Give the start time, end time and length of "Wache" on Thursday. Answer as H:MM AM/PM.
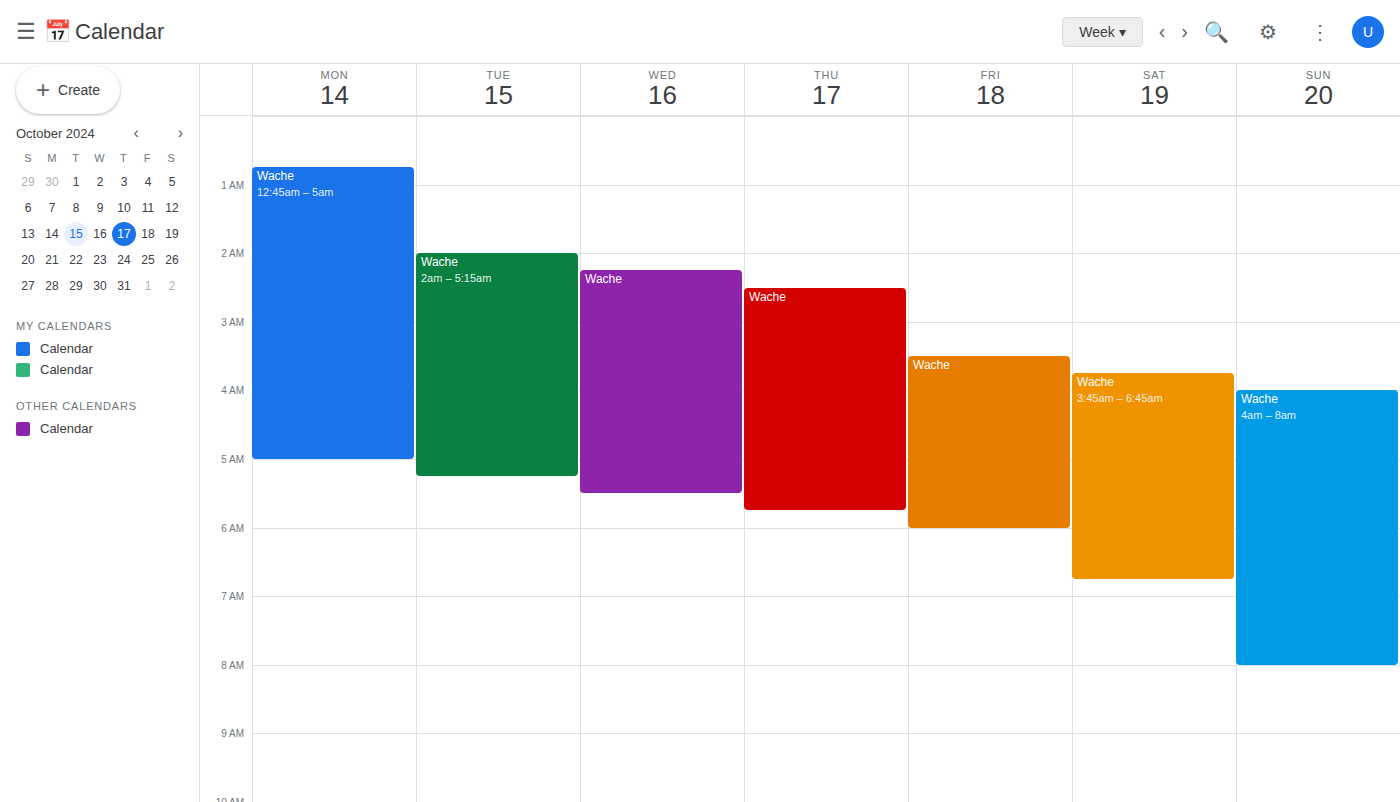
2:30 AM to 5:45 AM, 3 hours 15 minutes